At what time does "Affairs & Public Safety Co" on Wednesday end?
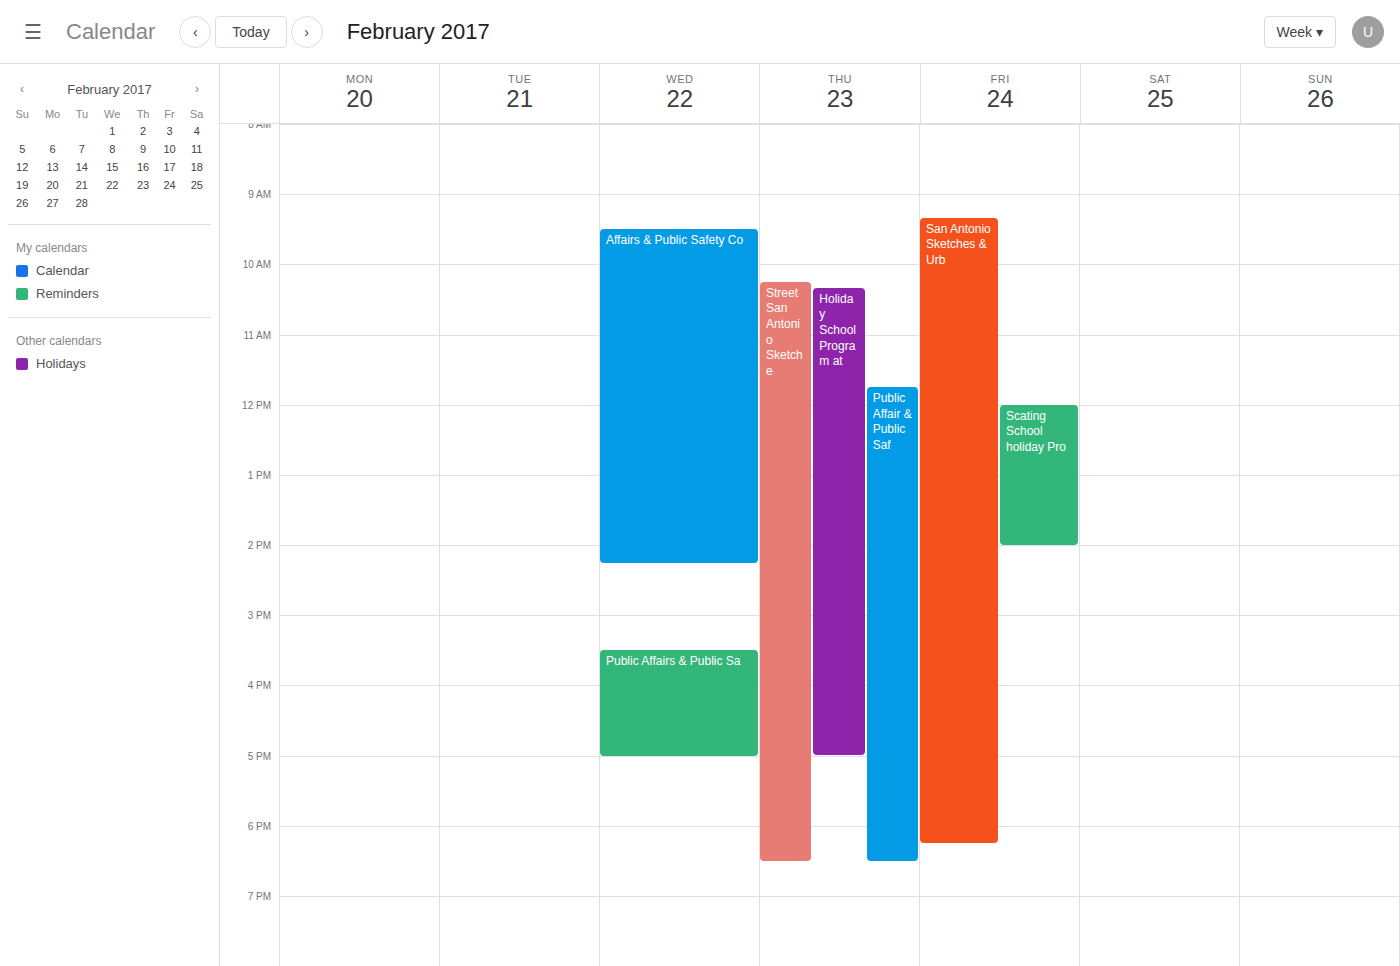
14:15